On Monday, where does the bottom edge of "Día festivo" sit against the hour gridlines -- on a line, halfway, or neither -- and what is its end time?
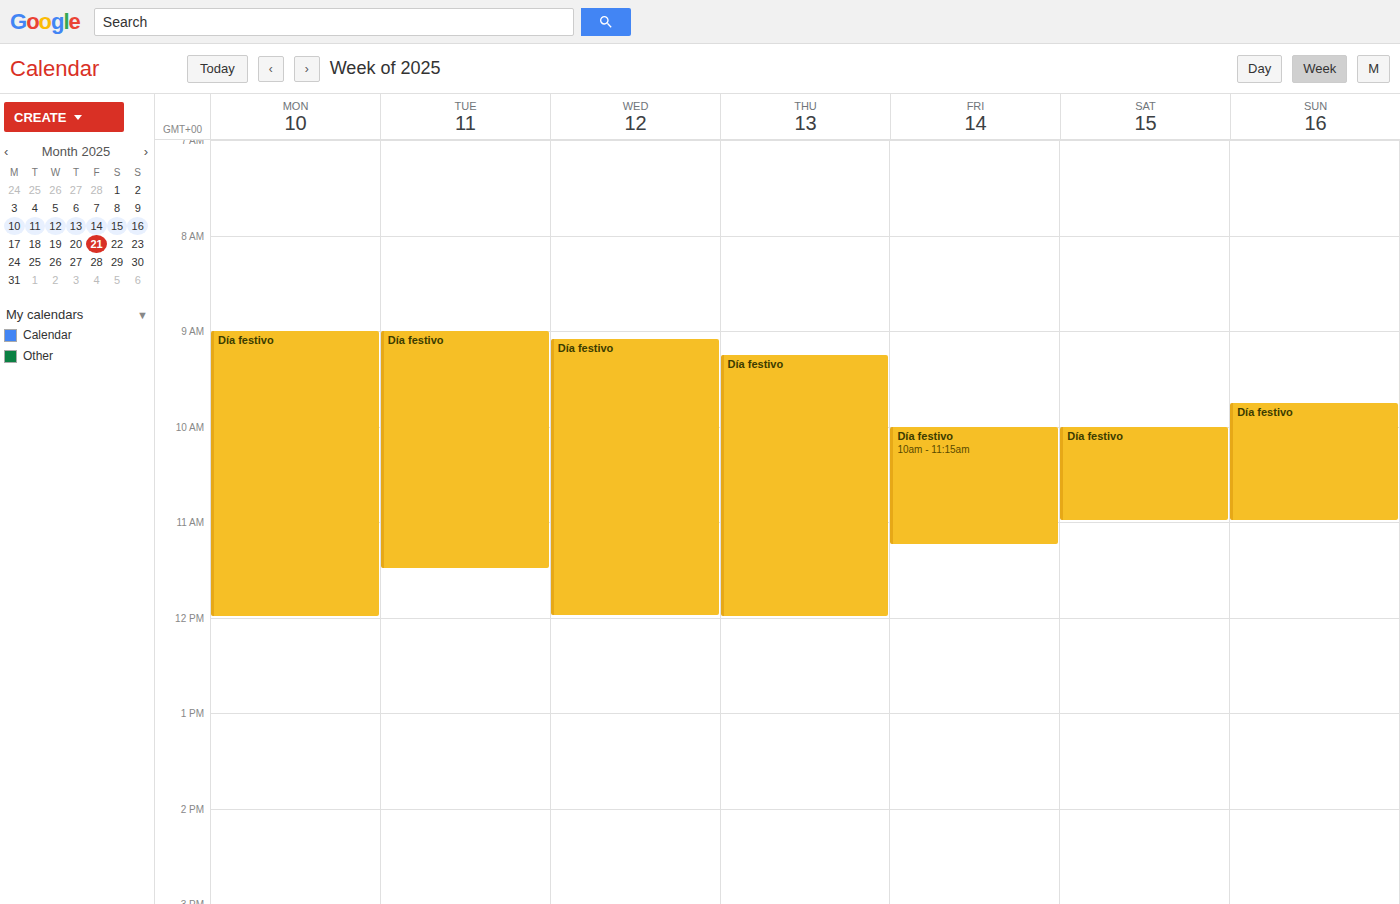
12:00 -- exactly on the 12:00 line.